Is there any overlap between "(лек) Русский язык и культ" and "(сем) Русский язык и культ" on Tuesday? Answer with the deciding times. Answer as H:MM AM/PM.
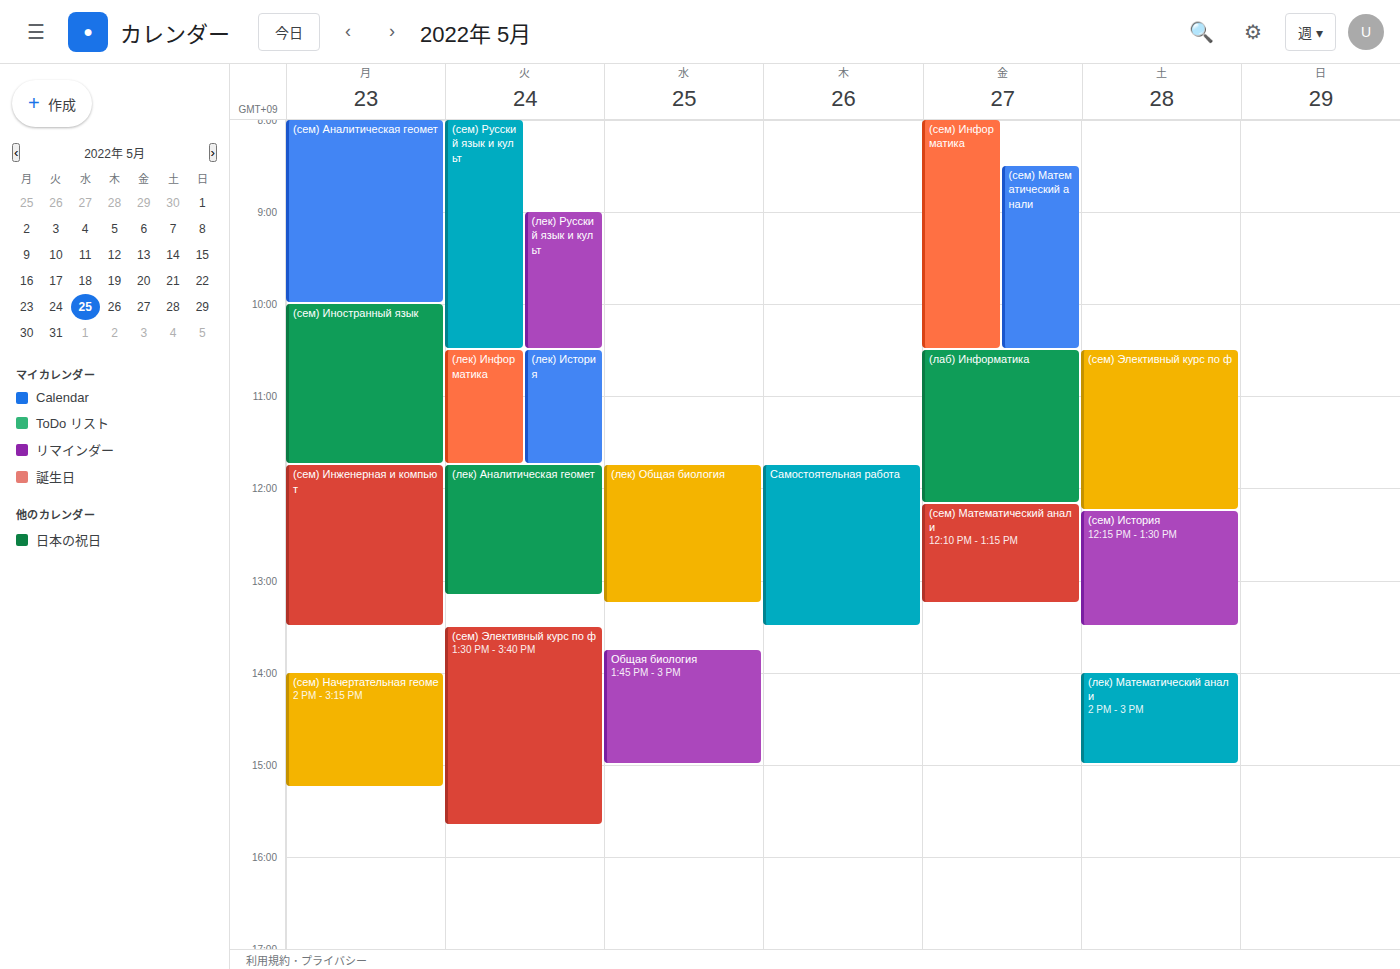
"(лек) Русский язык и культ" runs 9:00 AM to 10:30 AM, inside "(сем) Русский язык и культ" -- they overlap.